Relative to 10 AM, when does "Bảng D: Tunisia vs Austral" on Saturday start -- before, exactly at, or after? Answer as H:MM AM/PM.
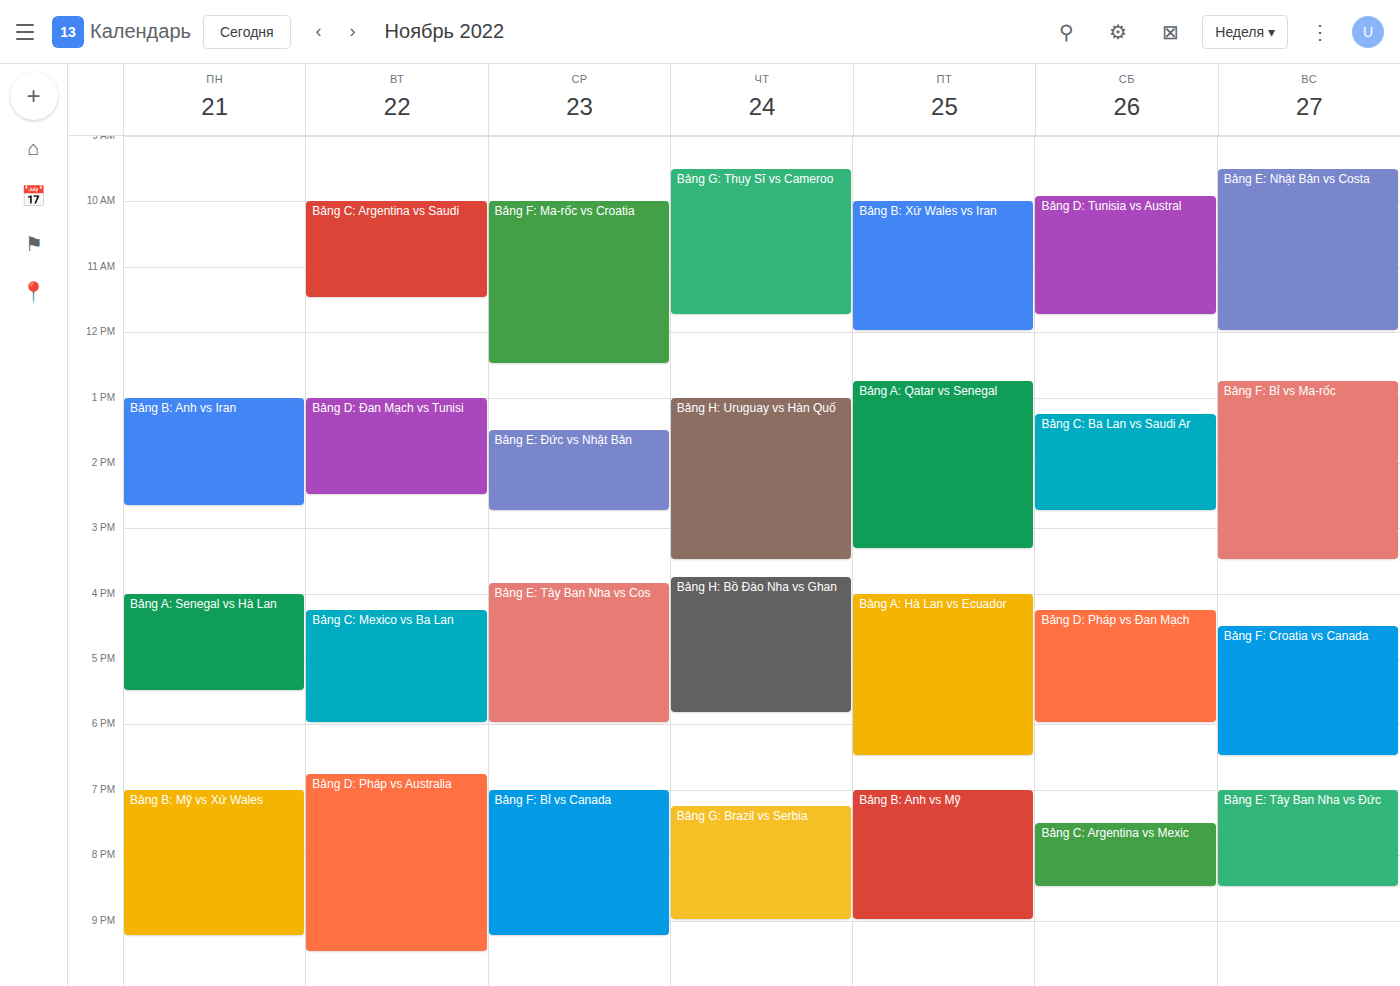
9:55 AM -- before 10 AM, 5 minutes above the 10 AM line.